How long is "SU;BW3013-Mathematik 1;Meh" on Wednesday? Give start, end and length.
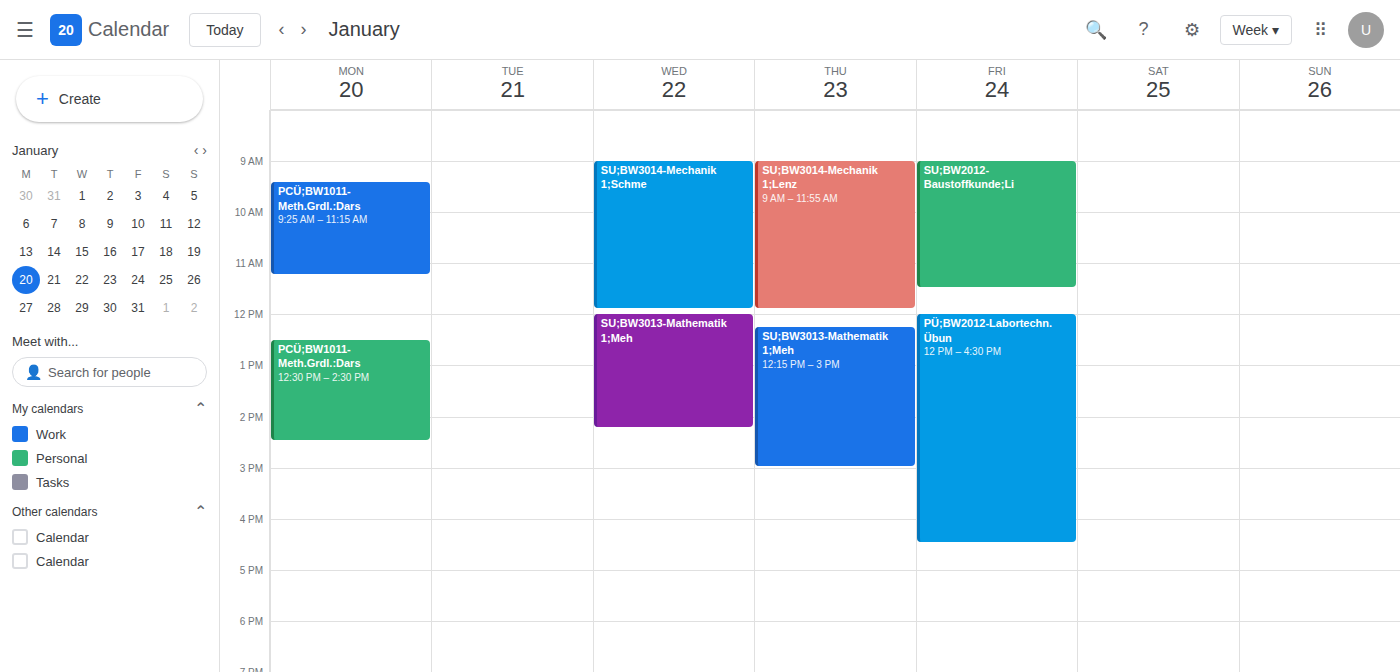
12:00 to 14:15, 2 hours 15 minutes